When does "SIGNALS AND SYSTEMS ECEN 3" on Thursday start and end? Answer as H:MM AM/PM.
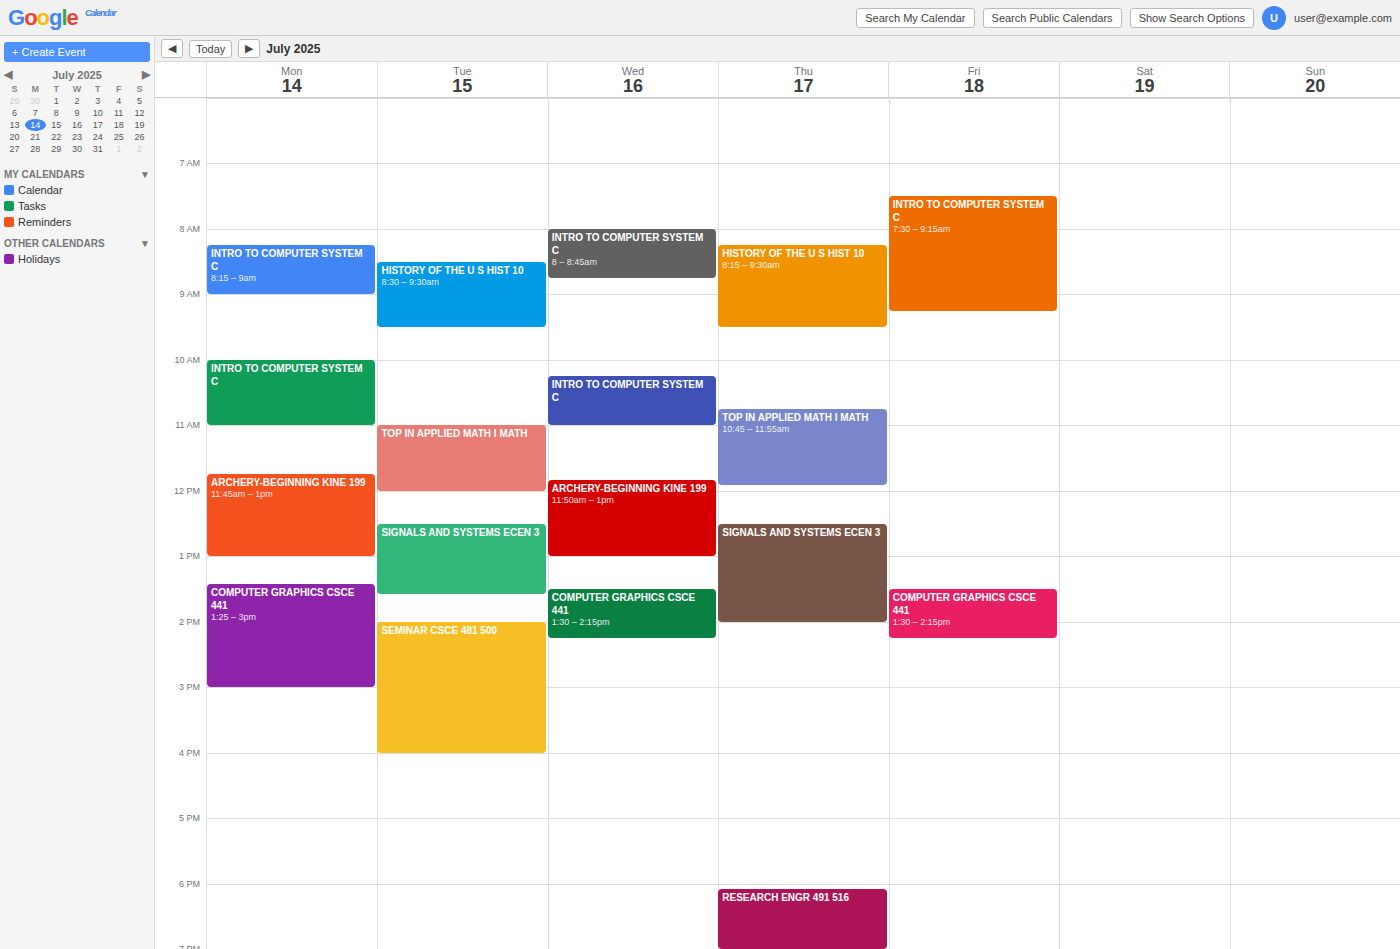
12:30 PM to 2:00 PM